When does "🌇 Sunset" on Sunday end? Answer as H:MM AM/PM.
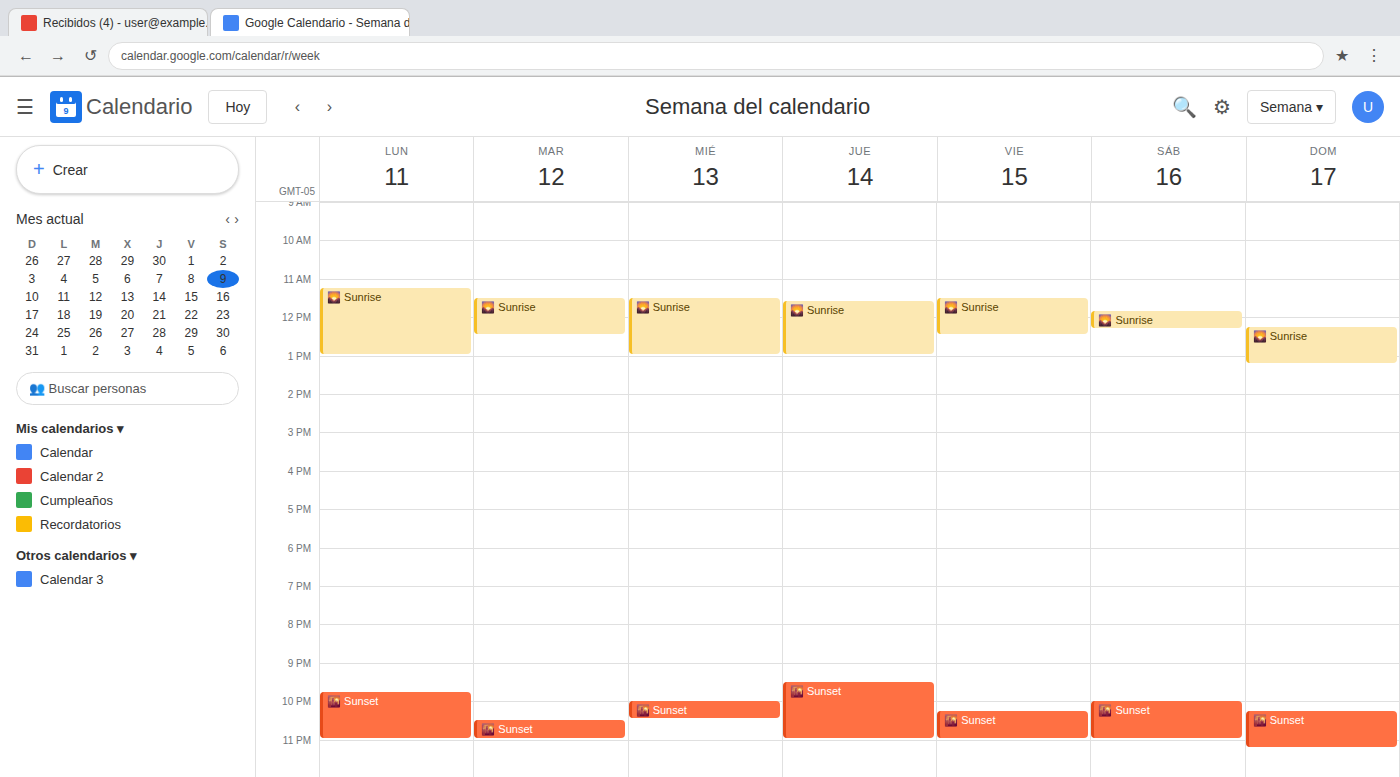
11:15 PM